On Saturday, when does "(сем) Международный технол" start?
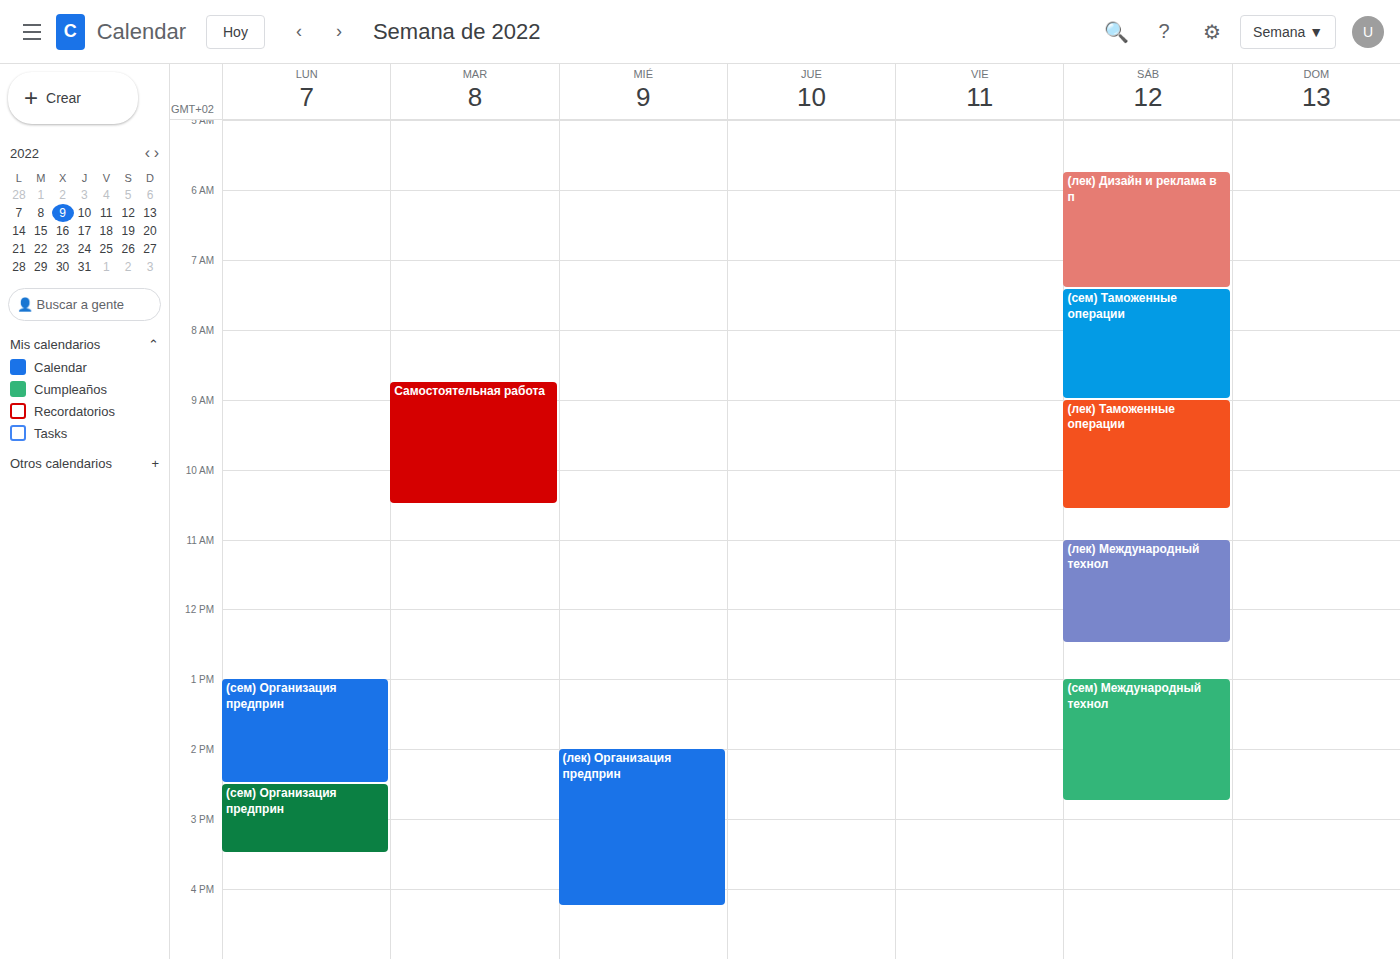
1:00 PM